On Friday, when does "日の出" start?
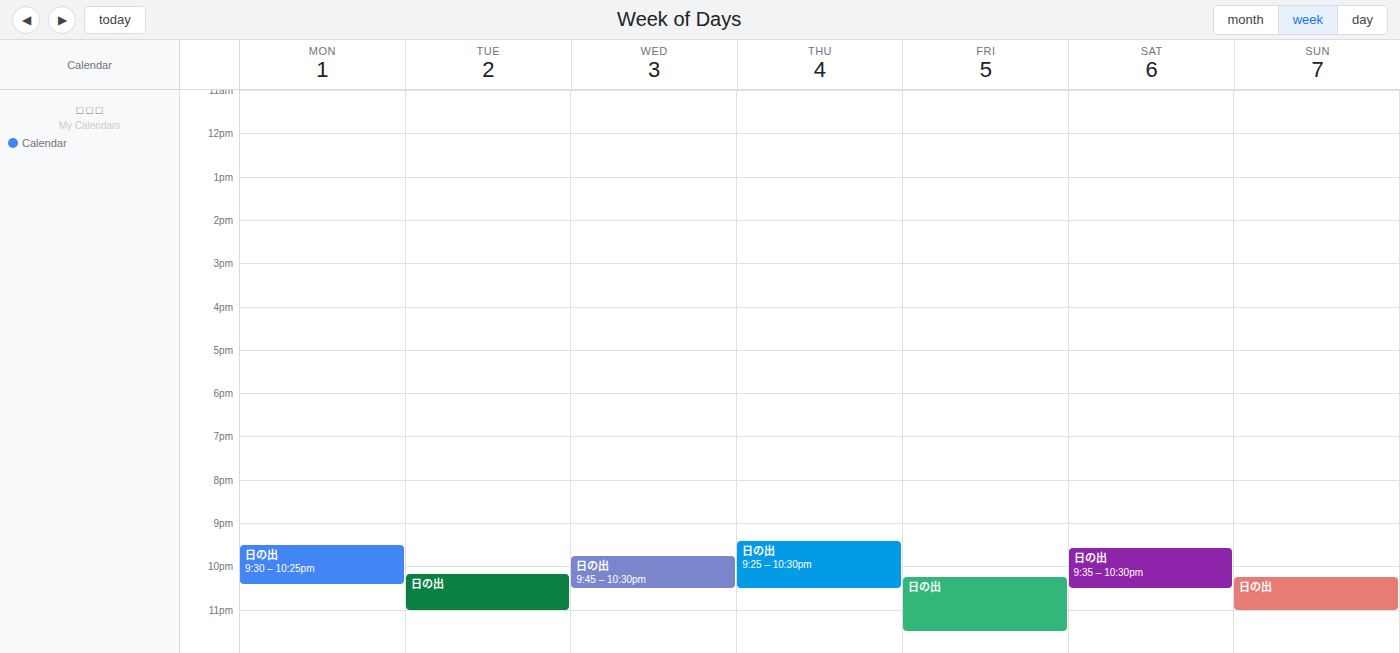
10:15 PM